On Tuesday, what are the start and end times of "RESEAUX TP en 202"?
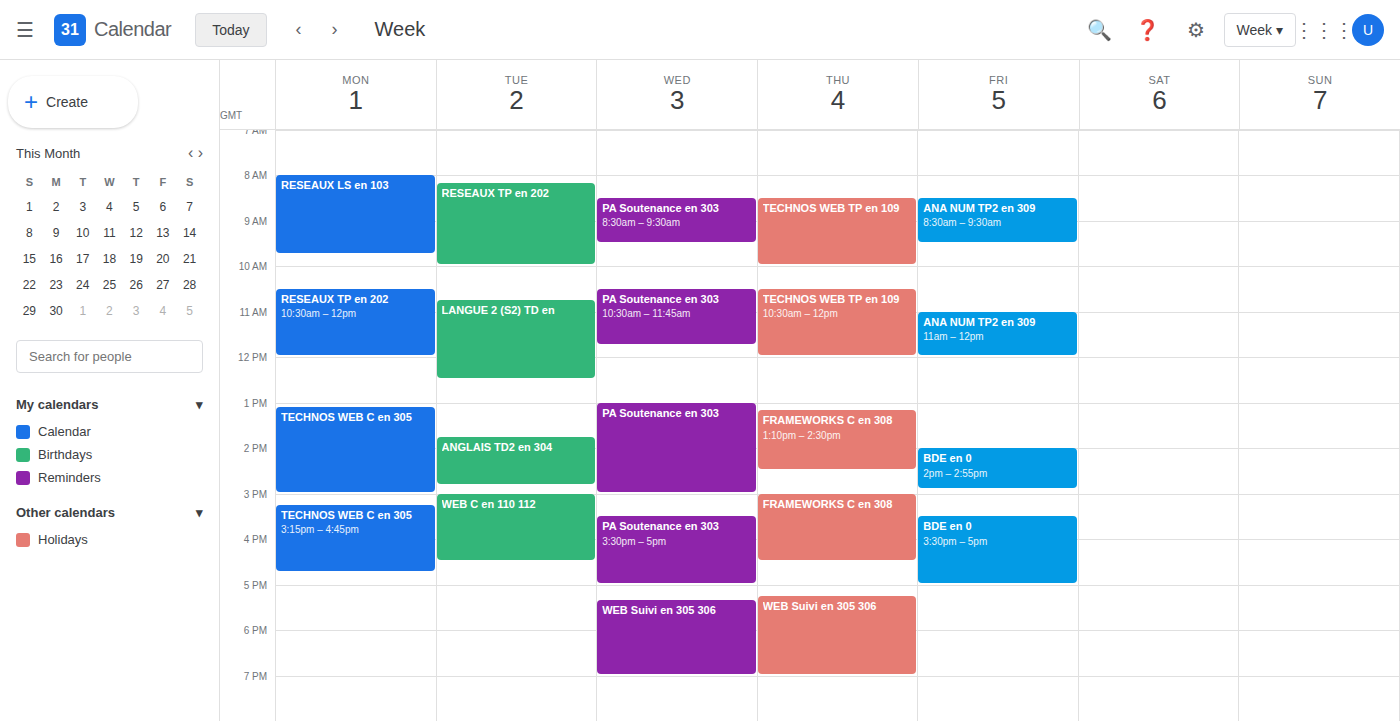
8:10 AM to 10:00 AM